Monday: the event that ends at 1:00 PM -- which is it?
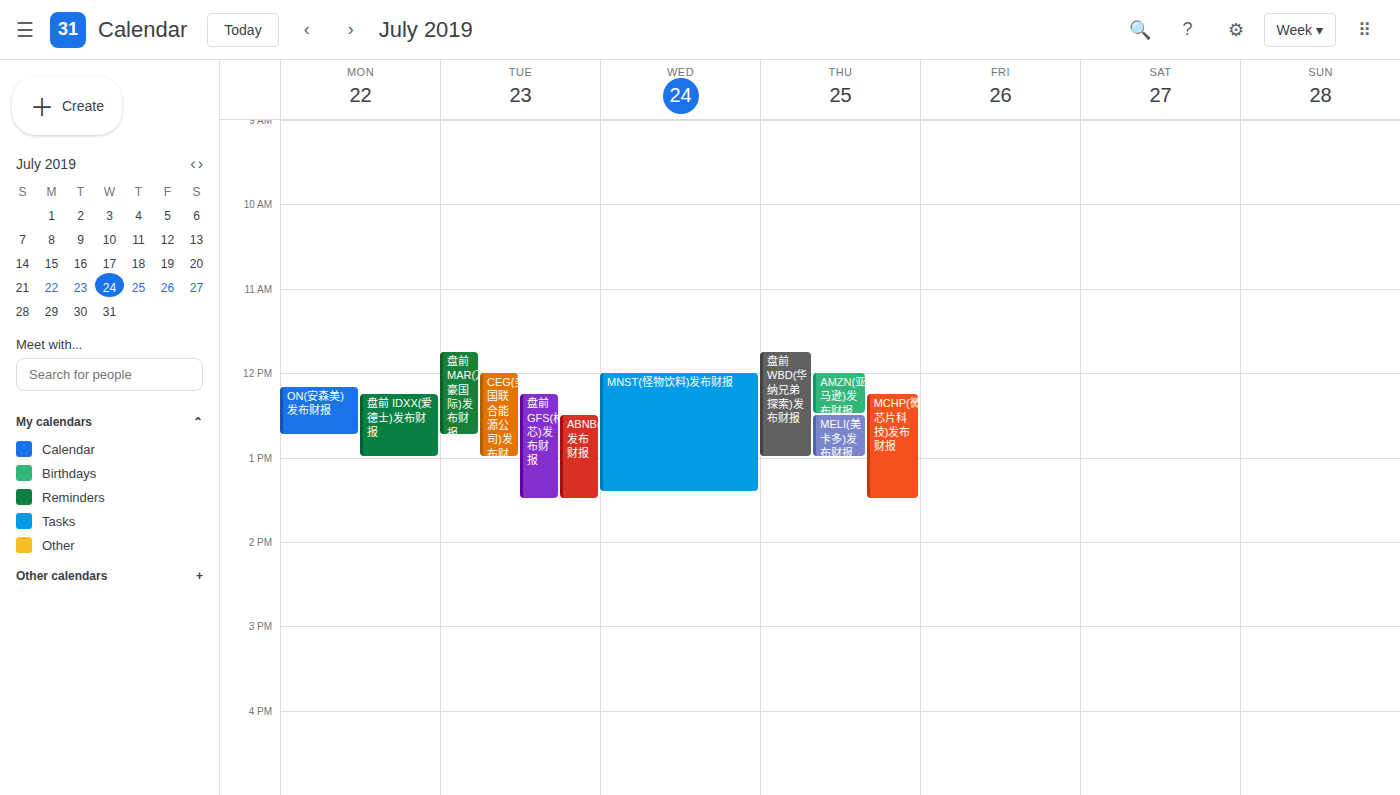
"盘前 IDXX(爱德士)发布财报"